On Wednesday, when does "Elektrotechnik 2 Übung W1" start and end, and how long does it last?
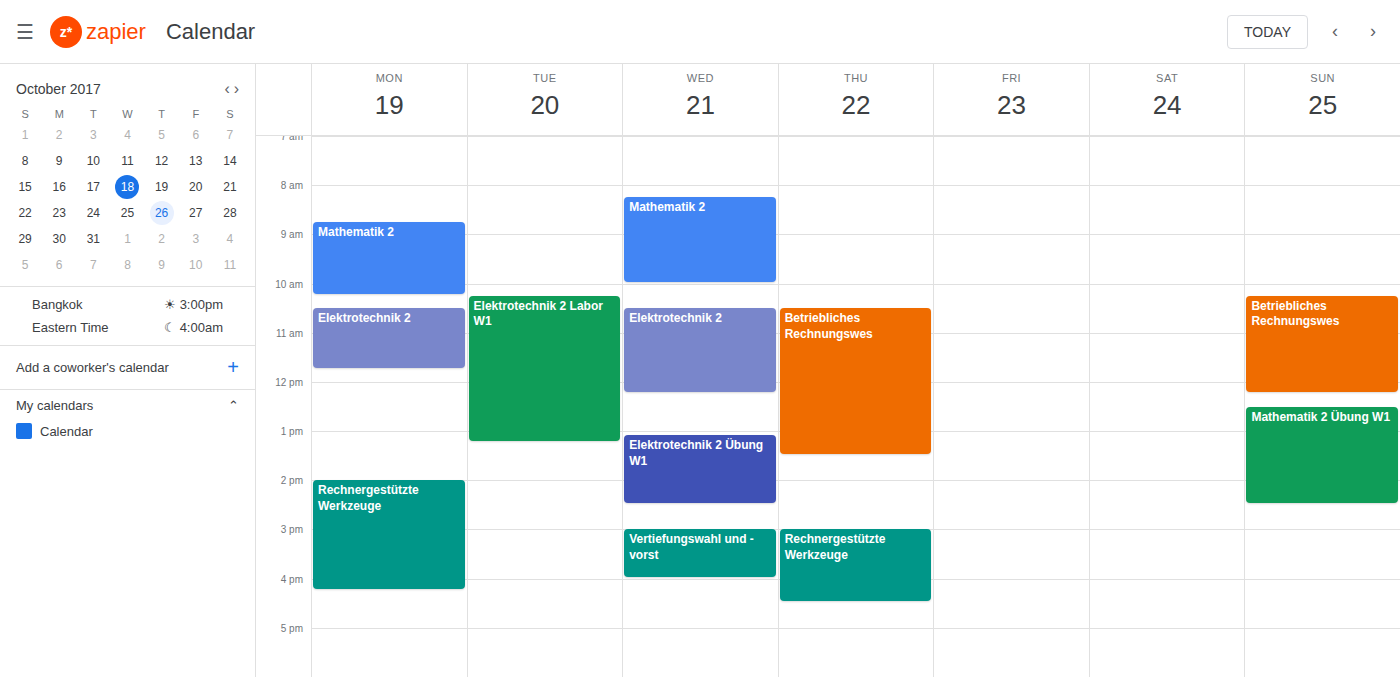
1:05 PM to 2:30 PM, 1 hour 25 minutes